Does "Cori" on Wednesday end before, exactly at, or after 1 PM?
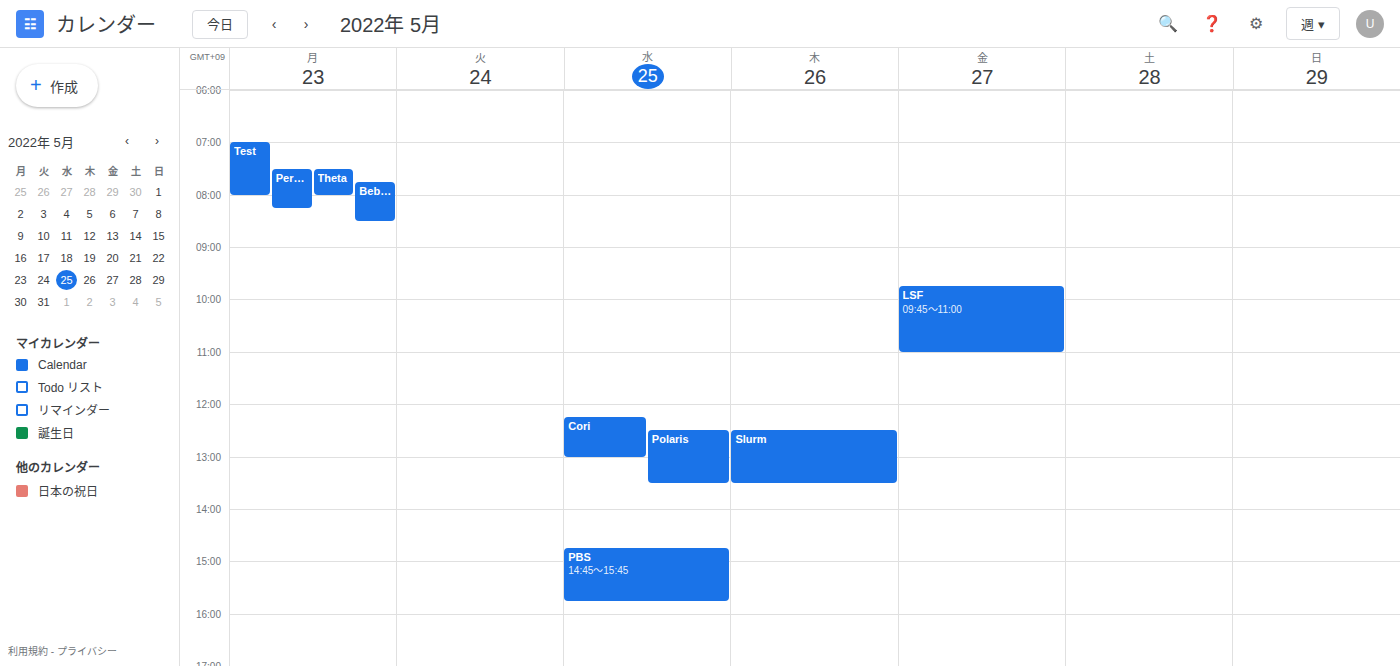
1:00 PM -- exactly at 1 PM, on the 1 PM line.